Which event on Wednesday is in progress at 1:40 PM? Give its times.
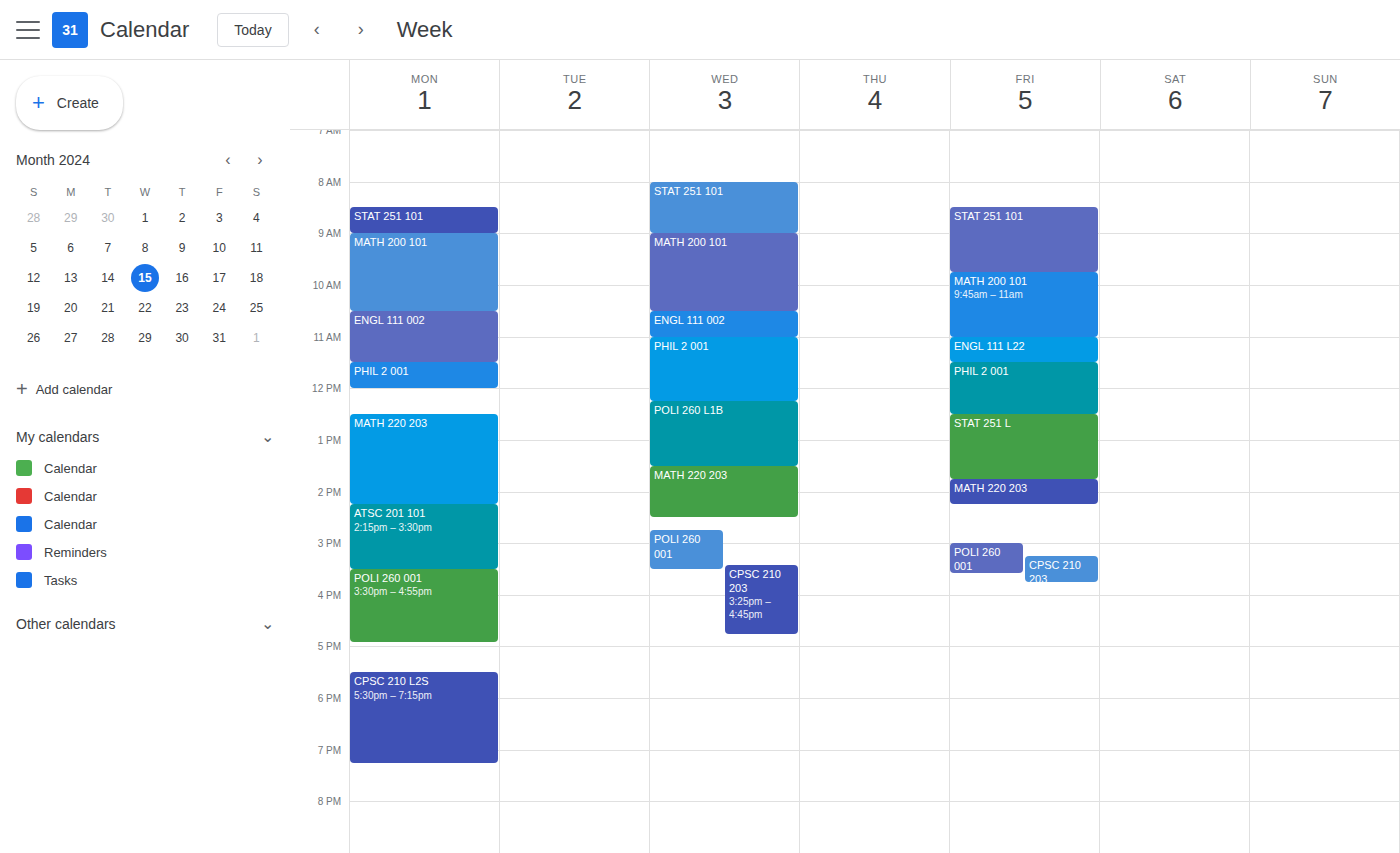
"MATH 220 203", 1:30 PM to 2:30 PM